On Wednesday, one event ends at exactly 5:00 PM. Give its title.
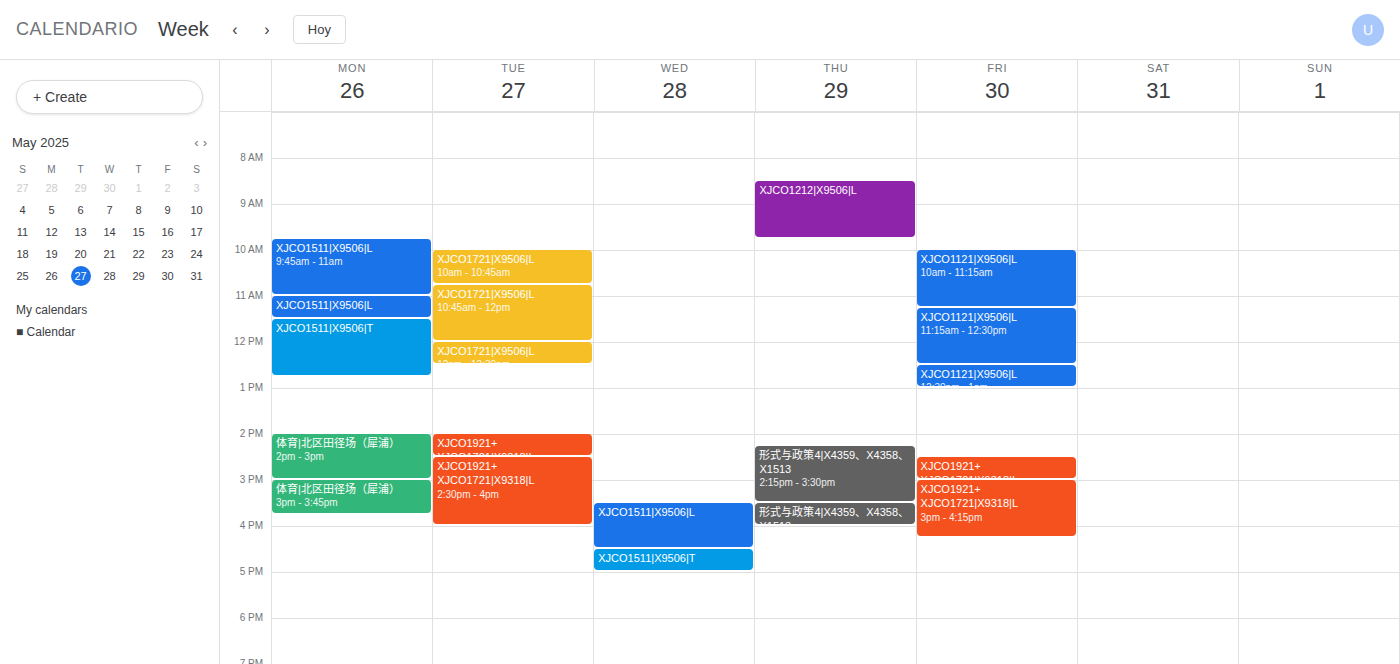
"XJCO1511|X9506|T"